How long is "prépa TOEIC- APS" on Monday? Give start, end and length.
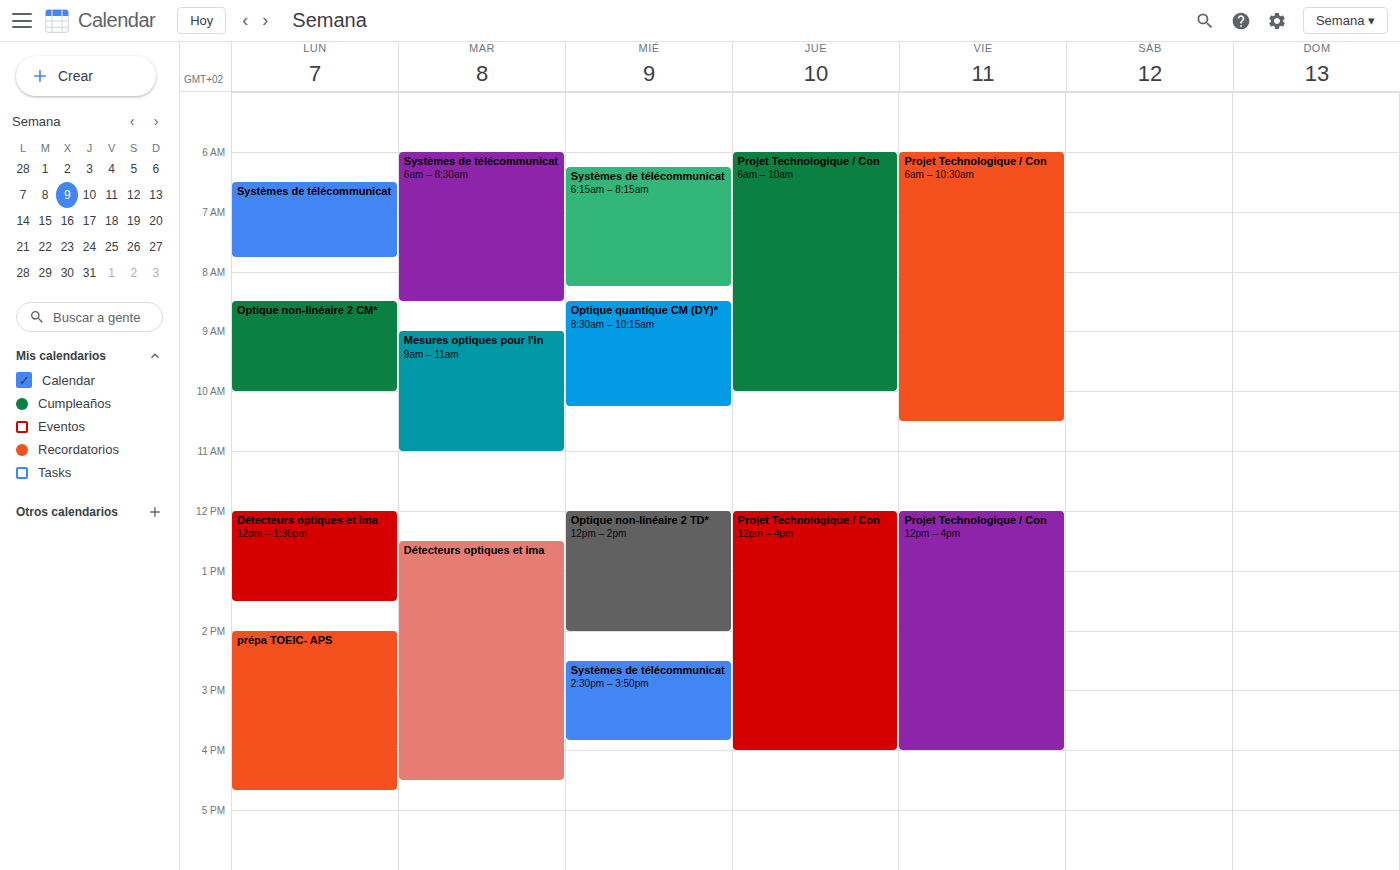
14:00 to 16:40, 2 hours 40 minutes